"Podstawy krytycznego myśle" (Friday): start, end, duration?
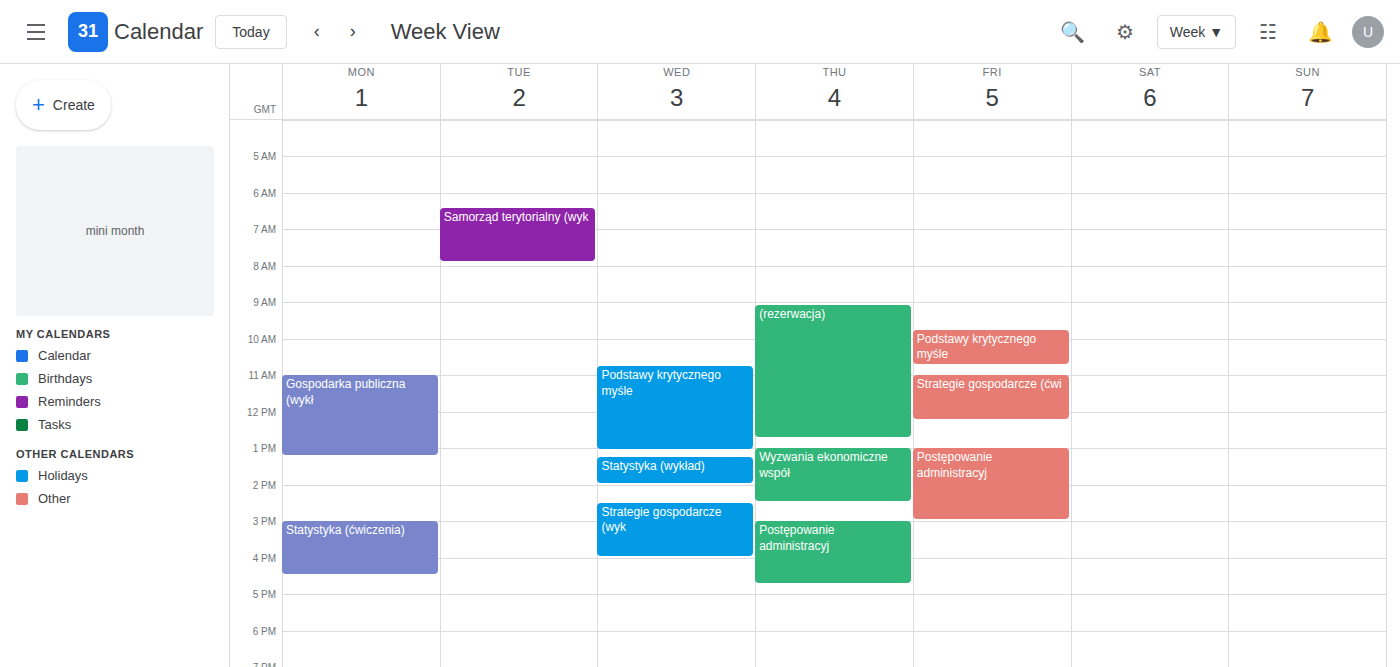
09:45 to 10:45, 1 hour